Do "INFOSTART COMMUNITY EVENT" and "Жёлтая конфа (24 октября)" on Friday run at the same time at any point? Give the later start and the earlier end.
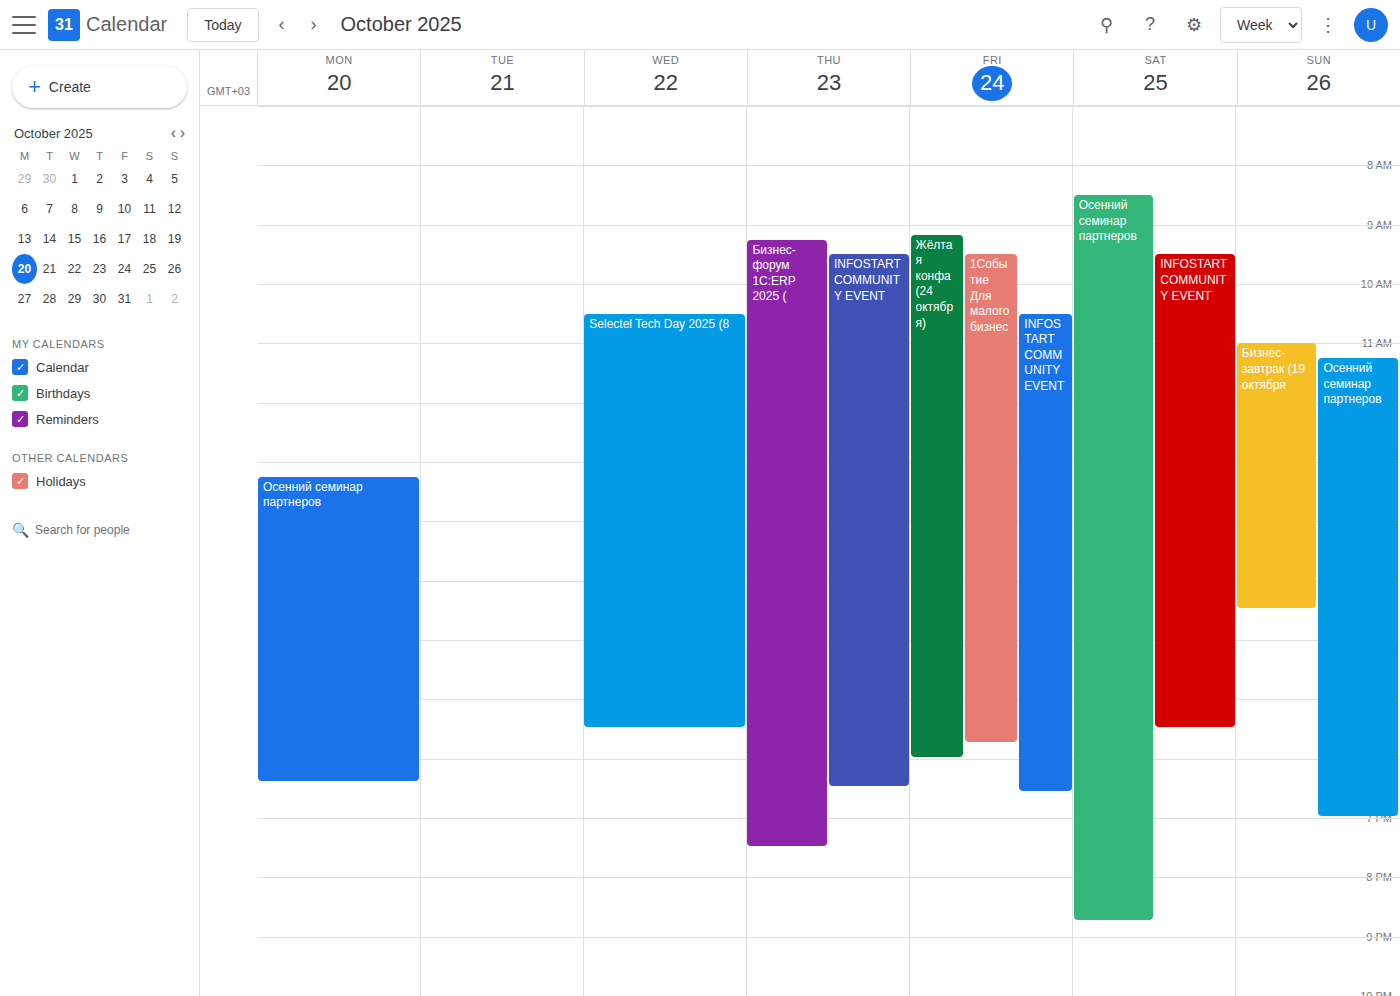
"INFOSTART COMMUNITY EVENT" starts at 10:30 AM, before "Жёлтая конфа (24 октября)" ends at 6:00 PM -- they overlap.